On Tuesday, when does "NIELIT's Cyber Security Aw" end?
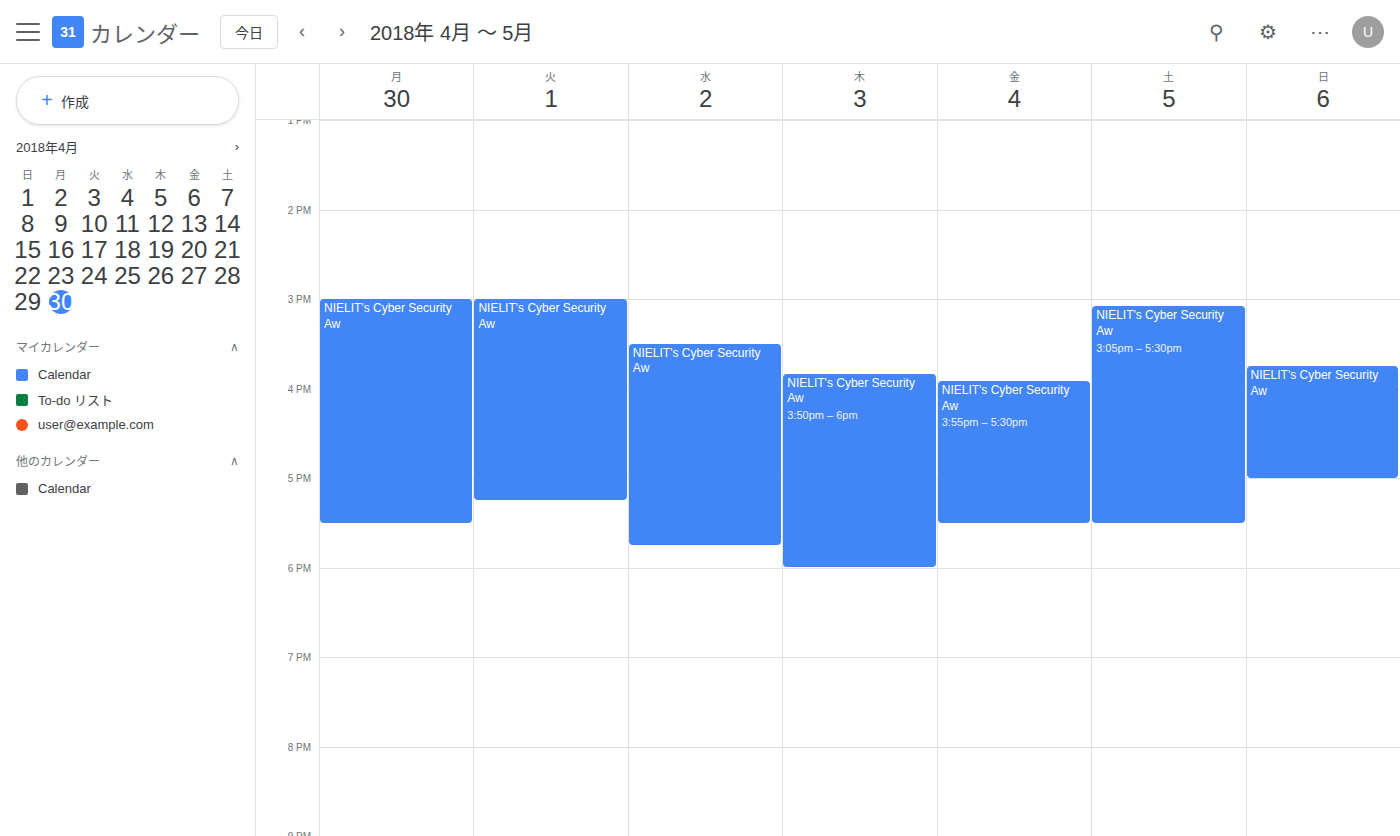
5:15 PM